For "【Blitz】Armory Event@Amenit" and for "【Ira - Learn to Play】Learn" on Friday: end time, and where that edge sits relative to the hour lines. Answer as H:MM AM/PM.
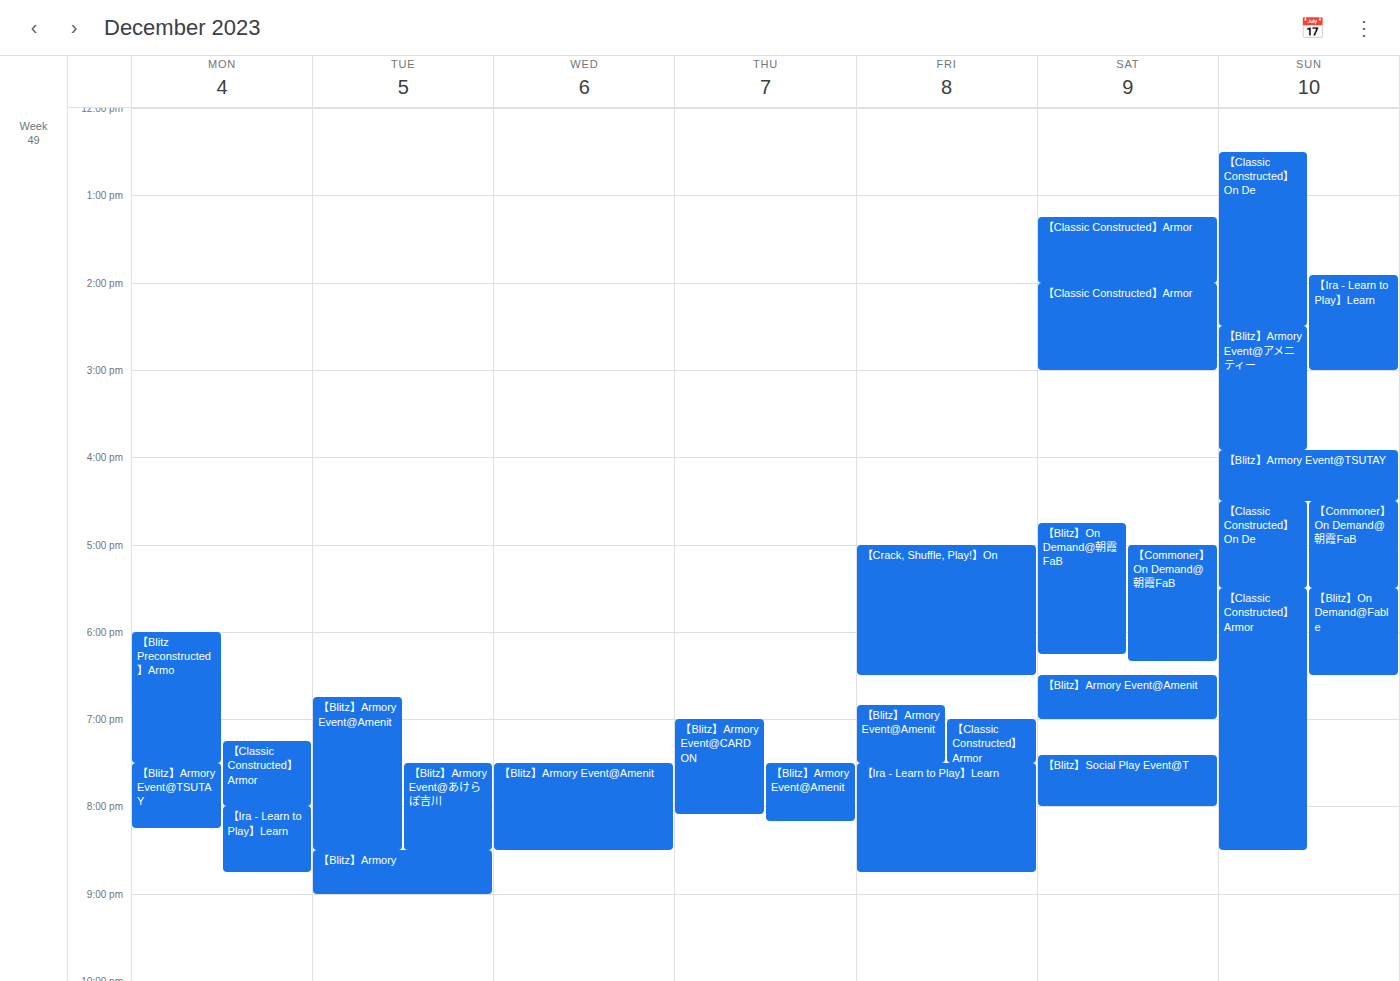
"【Blitz】Armory Event@Amenit": 7:30 PM, halfway between the 7 PM and 8 PM lines. "【Ira - Learn to Play】Learn": 8:45 PM, neither: three quarters of the way from the 8 PM line to the 9 PM line.